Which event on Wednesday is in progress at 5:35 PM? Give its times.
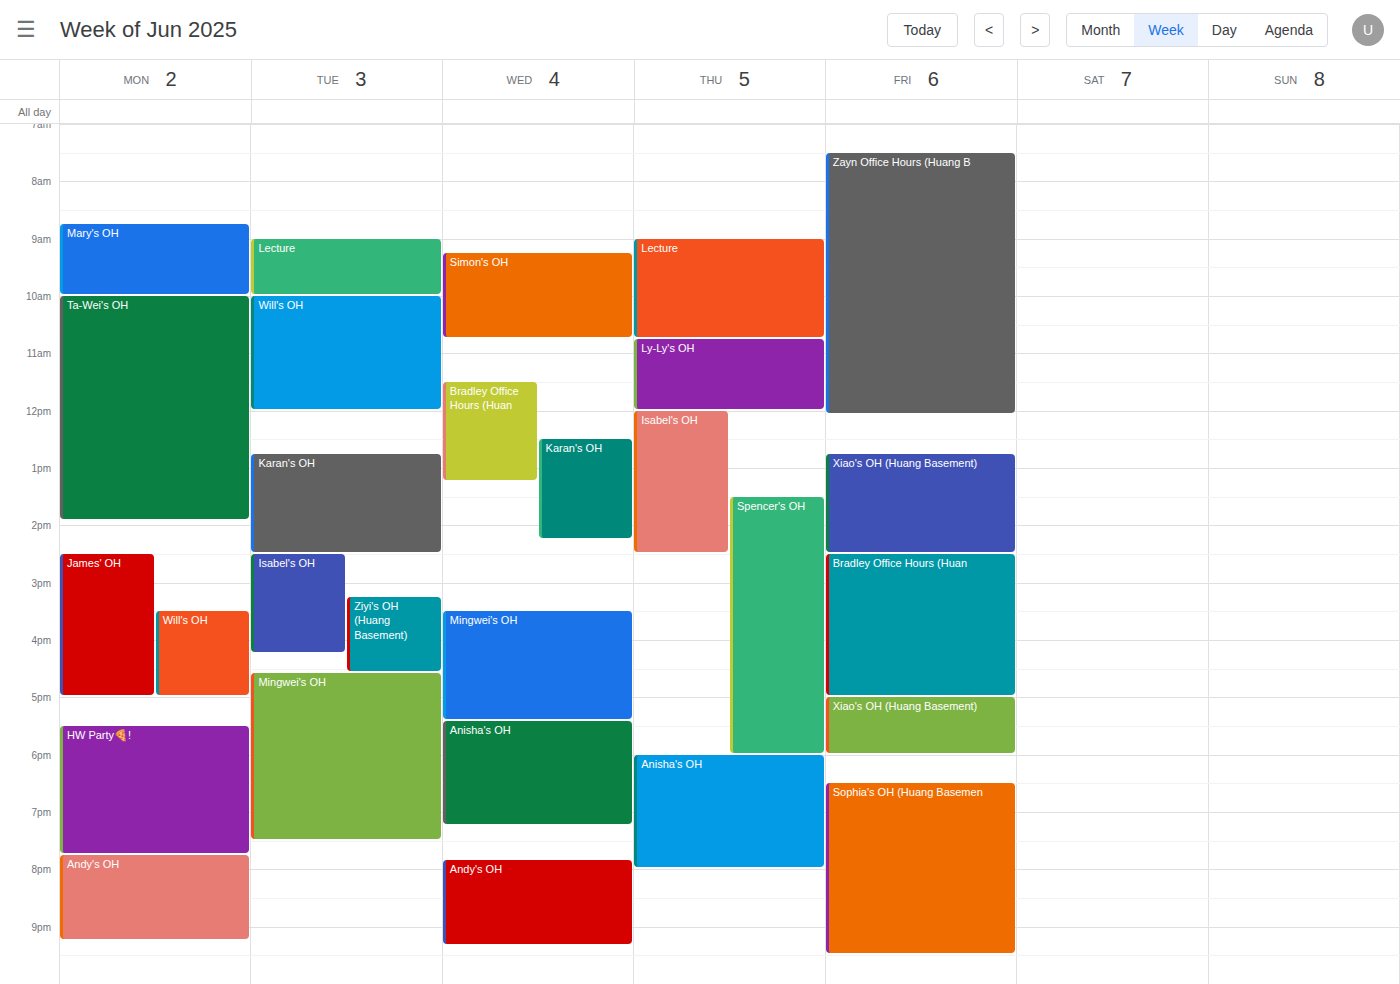
"Anisha's OH", 5:25 PM to 7:15 PM